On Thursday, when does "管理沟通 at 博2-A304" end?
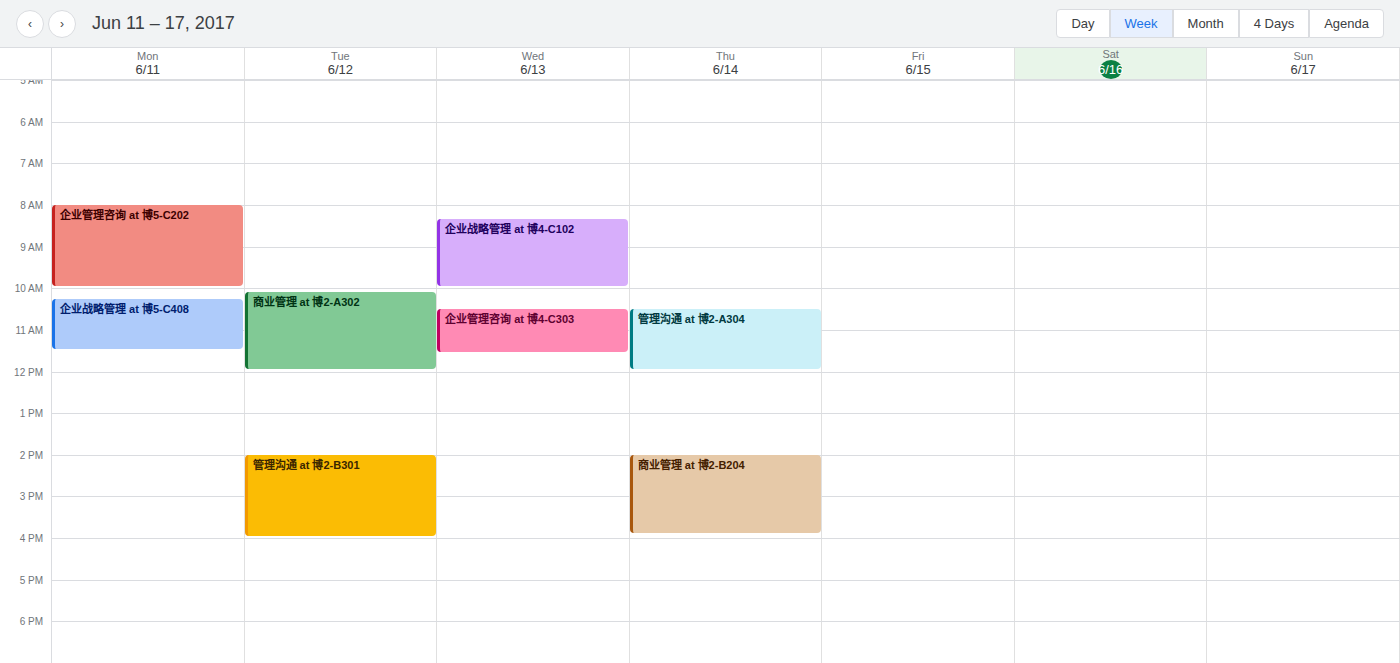
12:00 PM